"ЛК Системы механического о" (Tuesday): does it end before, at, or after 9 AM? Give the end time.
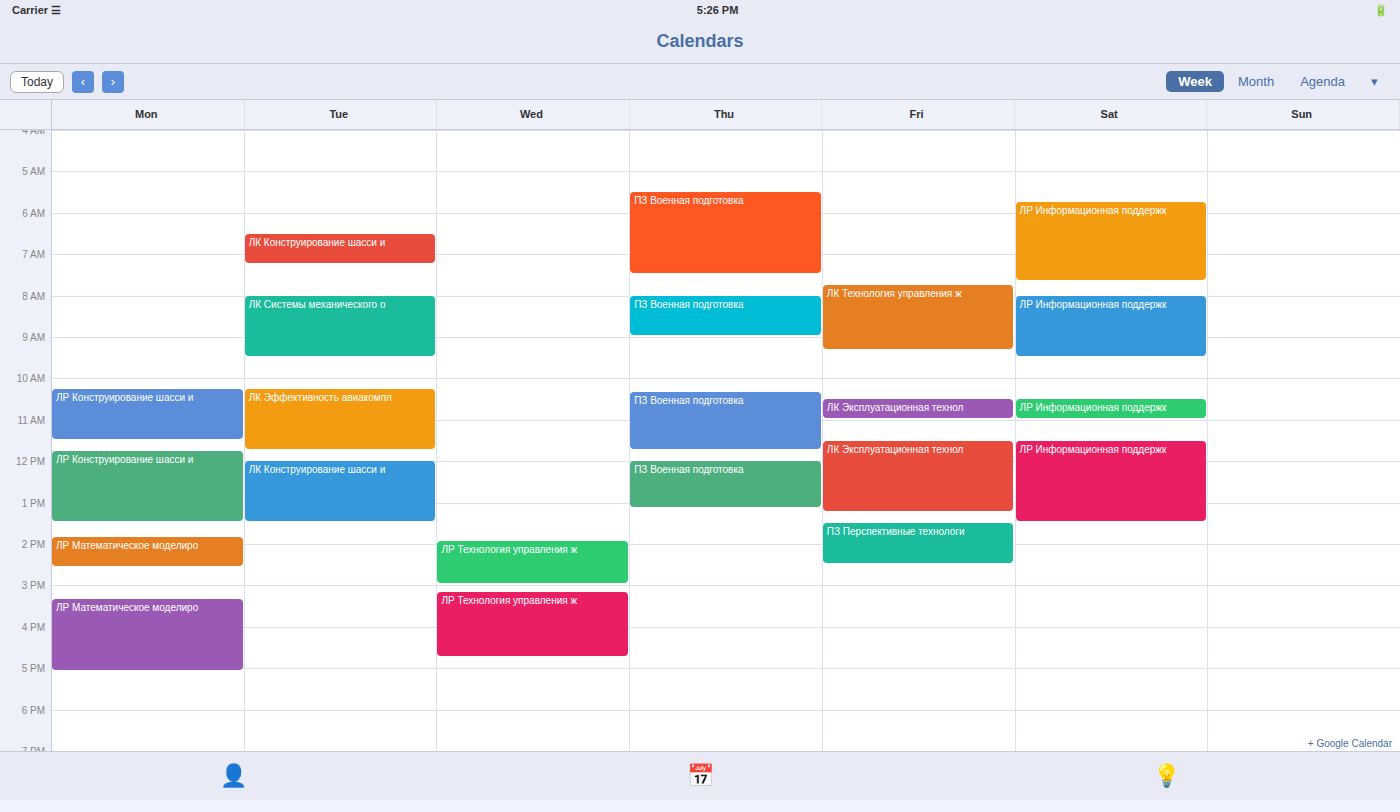
9:30 AM -- after 9 AM, 30 minutes below the 9 AM line.